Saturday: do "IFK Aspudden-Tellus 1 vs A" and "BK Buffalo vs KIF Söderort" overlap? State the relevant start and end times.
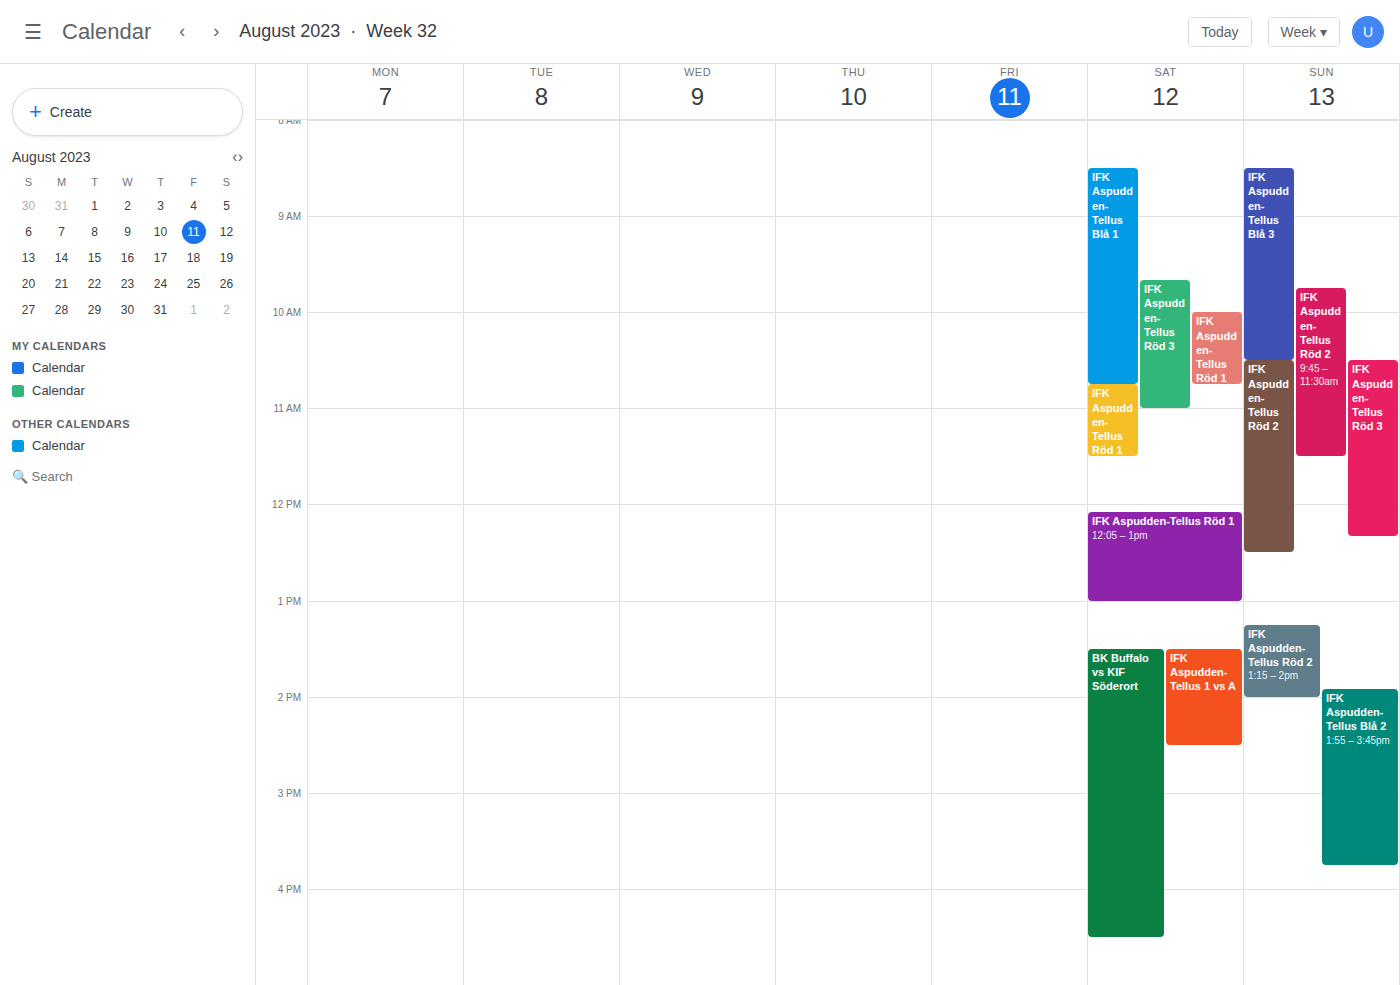
"IFK Aspudden-Tellus 1 vs A" runs 1:30 PM to 2:30 PM, inside "BK Buffalo vs KIF Söderort" -- they overlap.